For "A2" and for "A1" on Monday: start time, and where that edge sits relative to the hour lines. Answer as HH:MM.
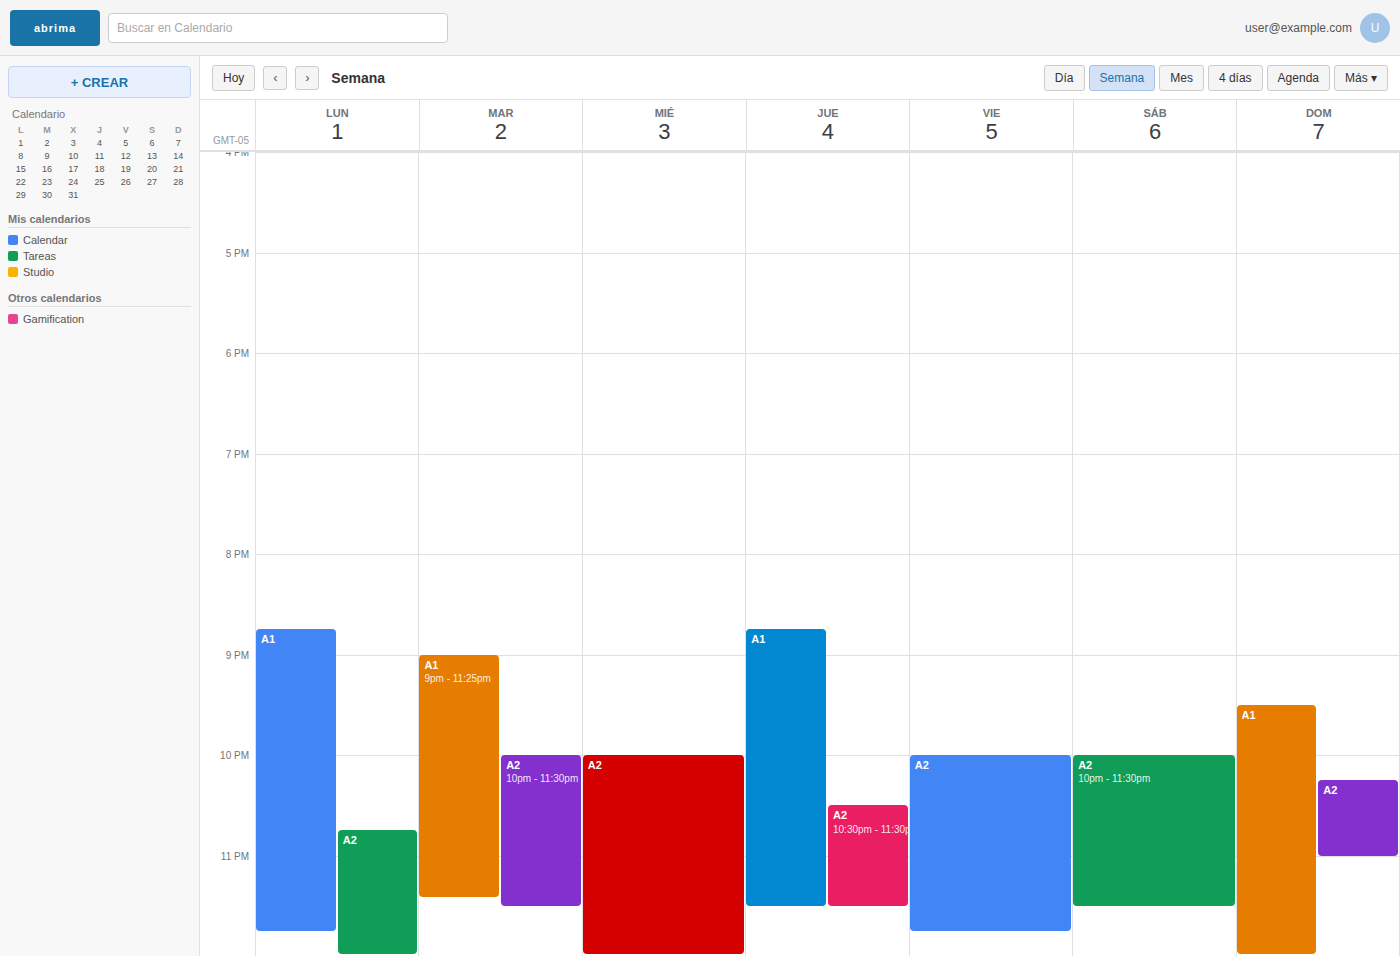
"A2": 22:45, neither: three quarters of the way from the 22:00 line to the 23:00 line. "A1": 20:45, neither: three quarters of the way from the 20:00 line to the 21:00 line.